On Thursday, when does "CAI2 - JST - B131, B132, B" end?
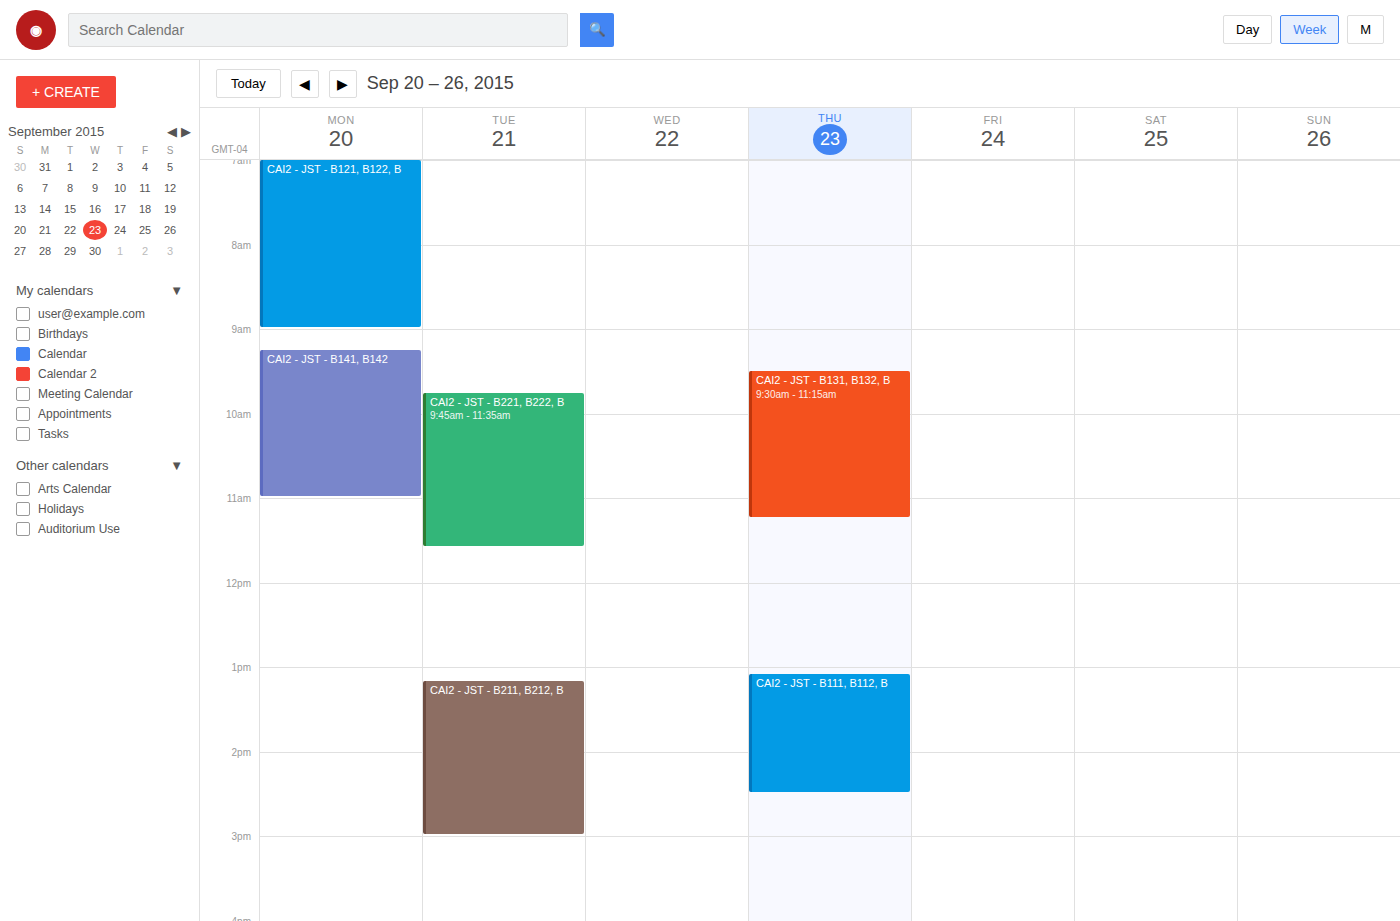
11:15